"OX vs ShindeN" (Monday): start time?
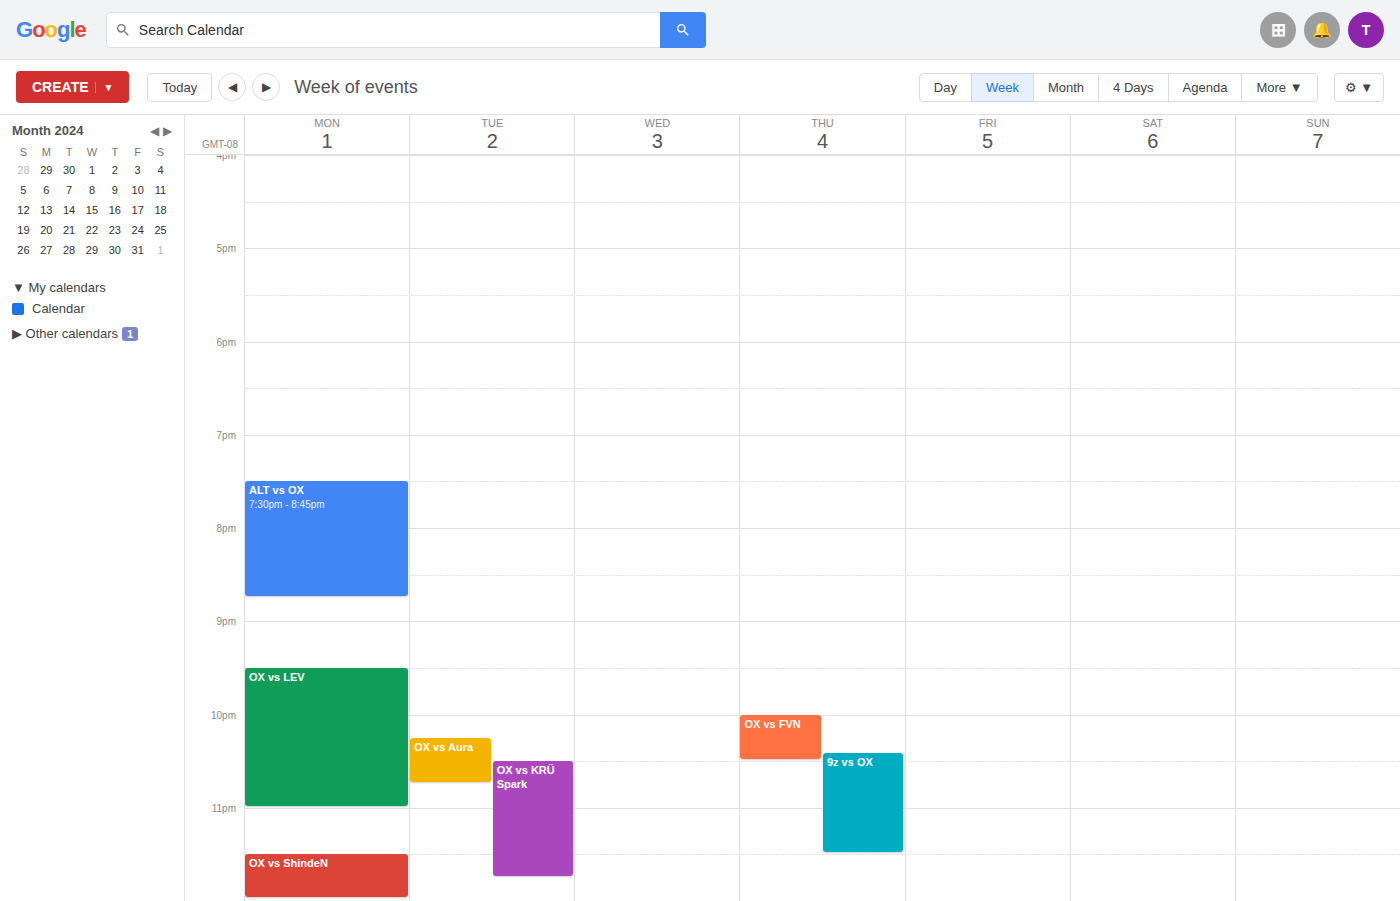
11:30 PM